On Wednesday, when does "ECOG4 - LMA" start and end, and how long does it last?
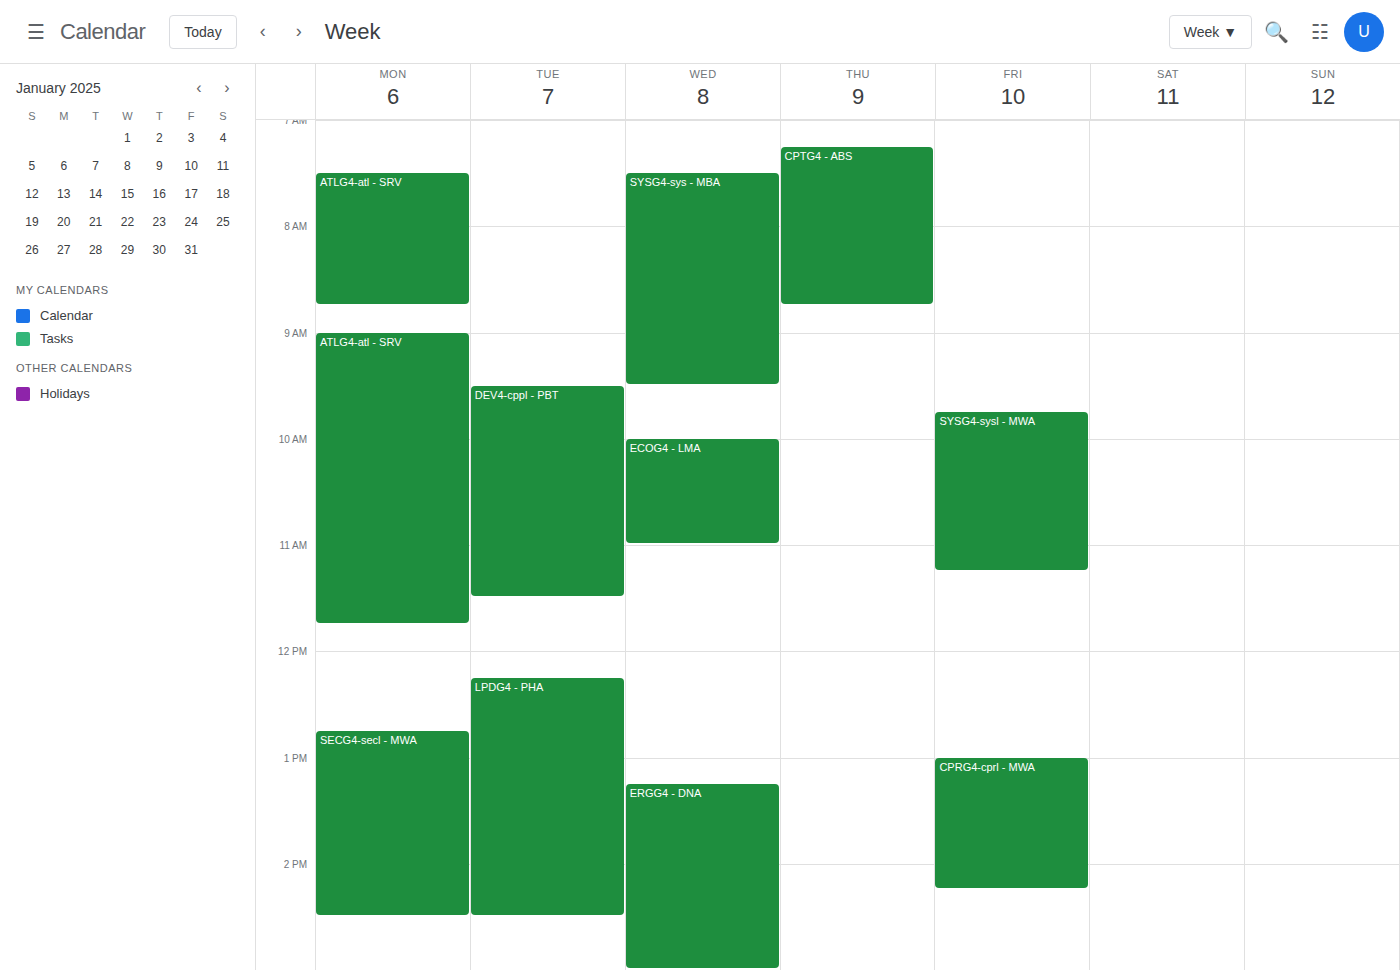
10:00 AM to 11:00 AM, 1 hour